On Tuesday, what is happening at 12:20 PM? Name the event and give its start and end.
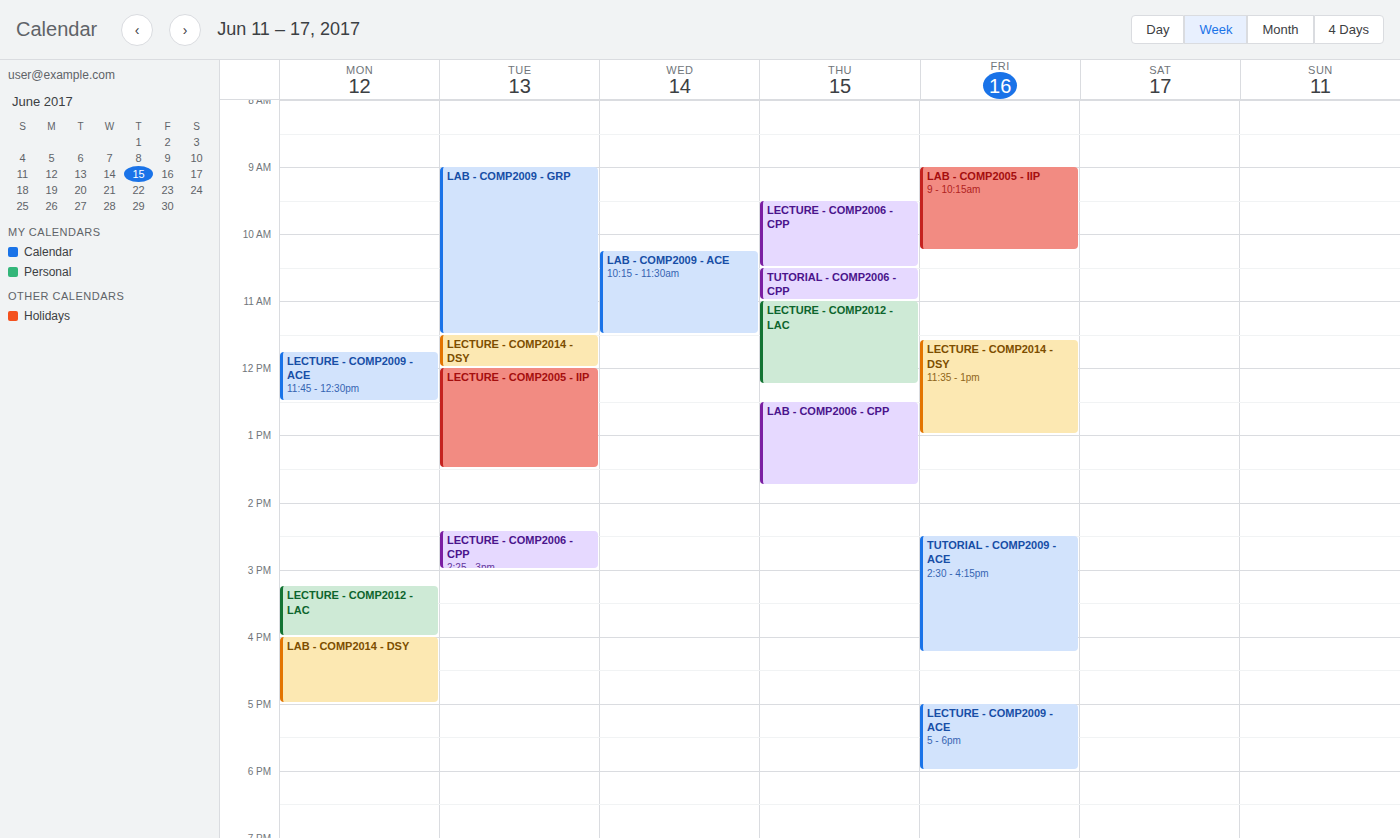
"LECTURE - COMP2005 - IIP", 12:00 PM to 1:30 PM